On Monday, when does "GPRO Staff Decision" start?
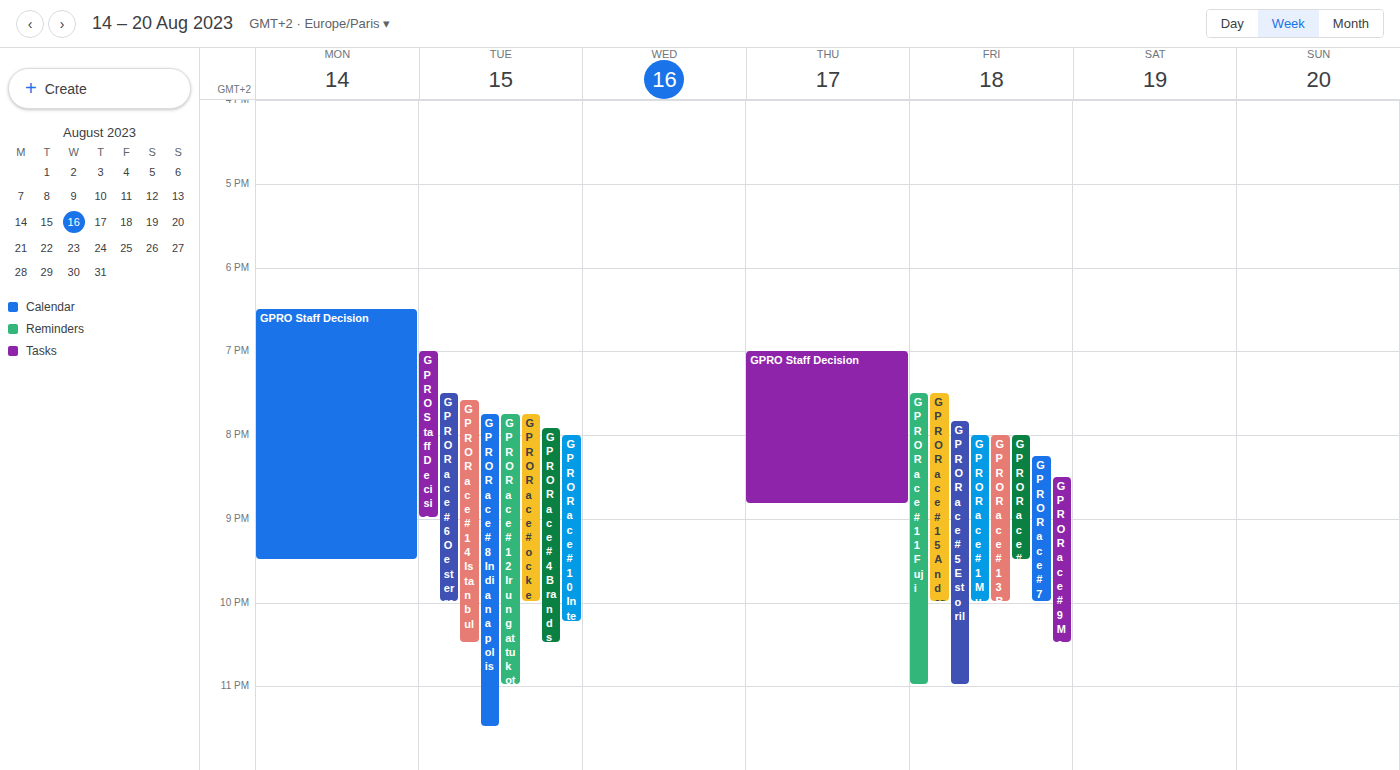
6:30 PM